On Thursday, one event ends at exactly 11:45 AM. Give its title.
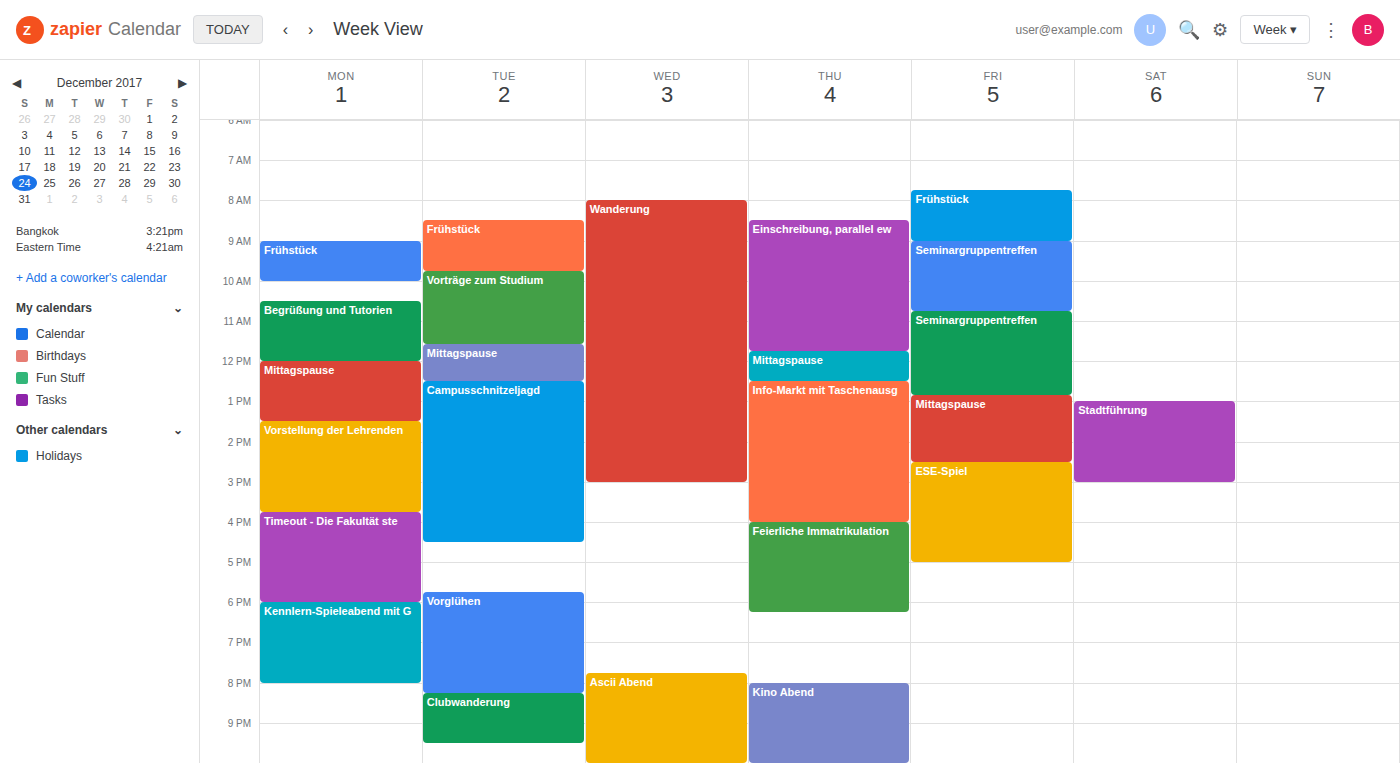
"Einschreibung, parallel ew"